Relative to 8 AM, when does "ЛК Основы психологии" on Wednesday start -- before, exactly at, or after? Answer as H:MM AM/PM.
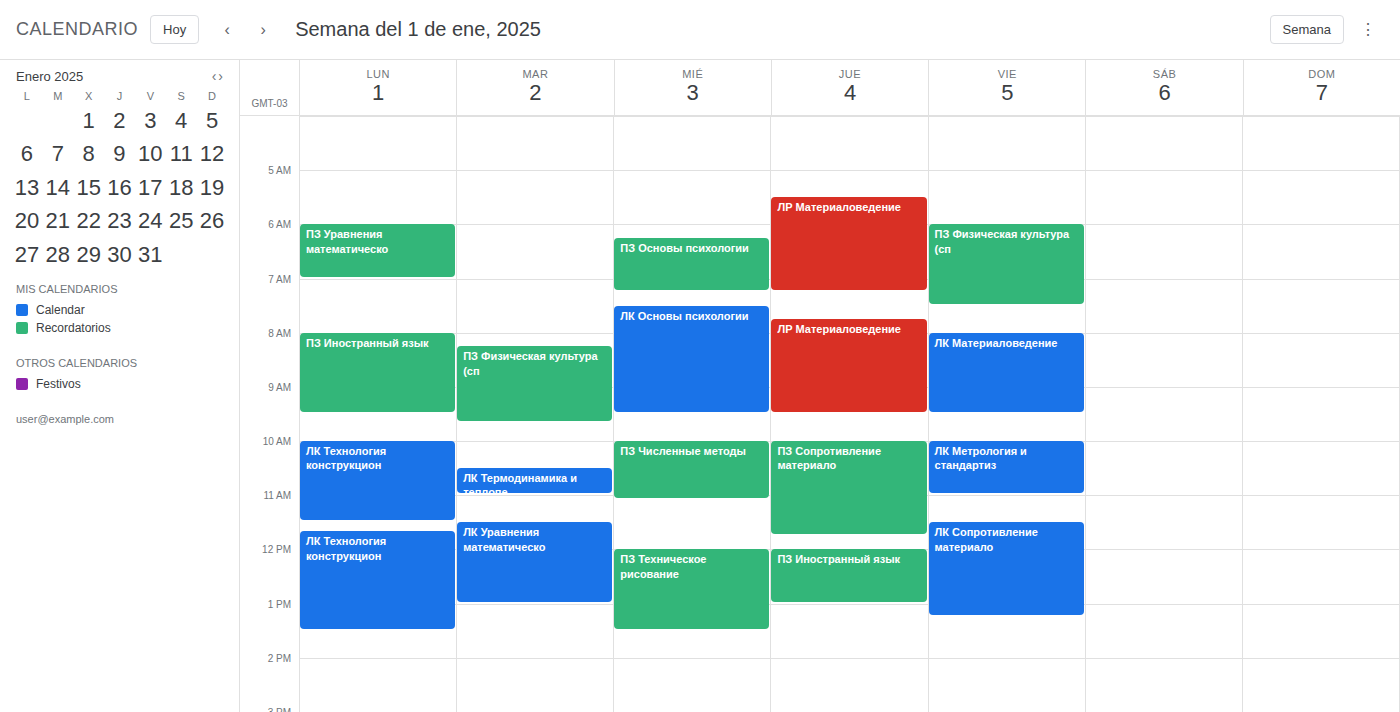
7:30 AM -- before 8 AM, 30 minutes above the 8 AM line.